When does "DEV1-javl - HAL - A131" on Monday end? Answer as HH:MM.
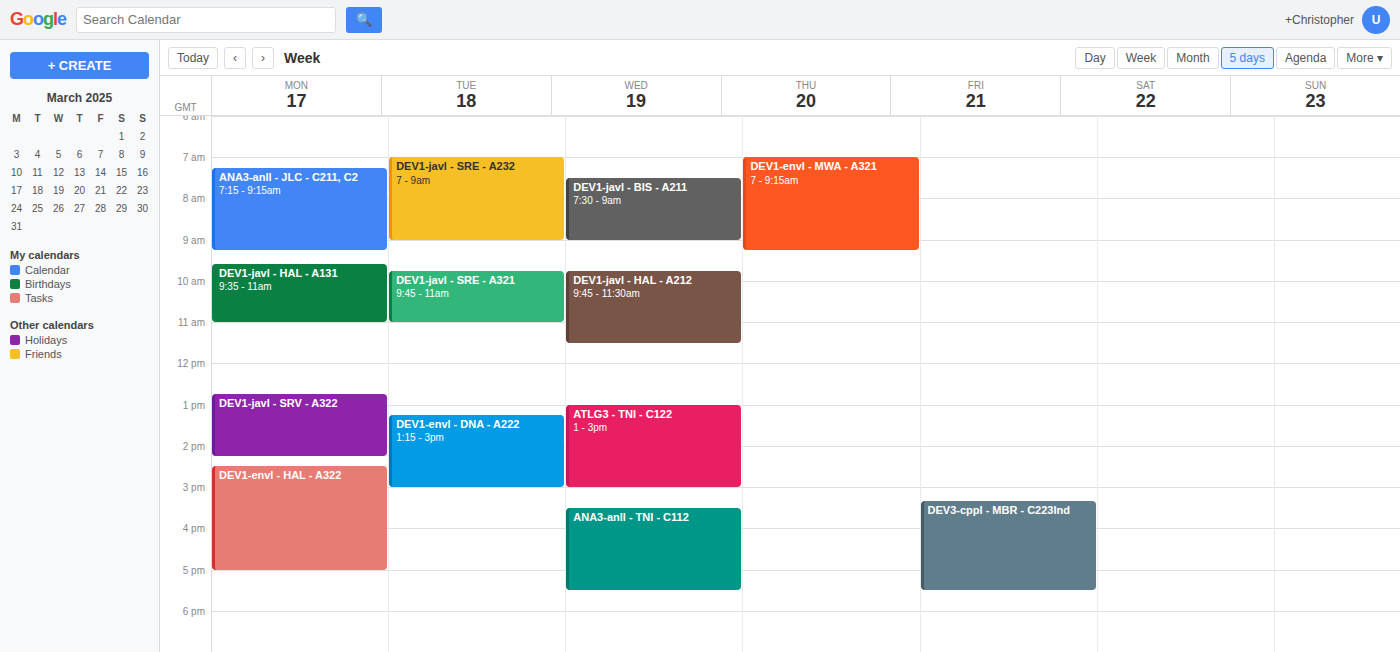
11:00